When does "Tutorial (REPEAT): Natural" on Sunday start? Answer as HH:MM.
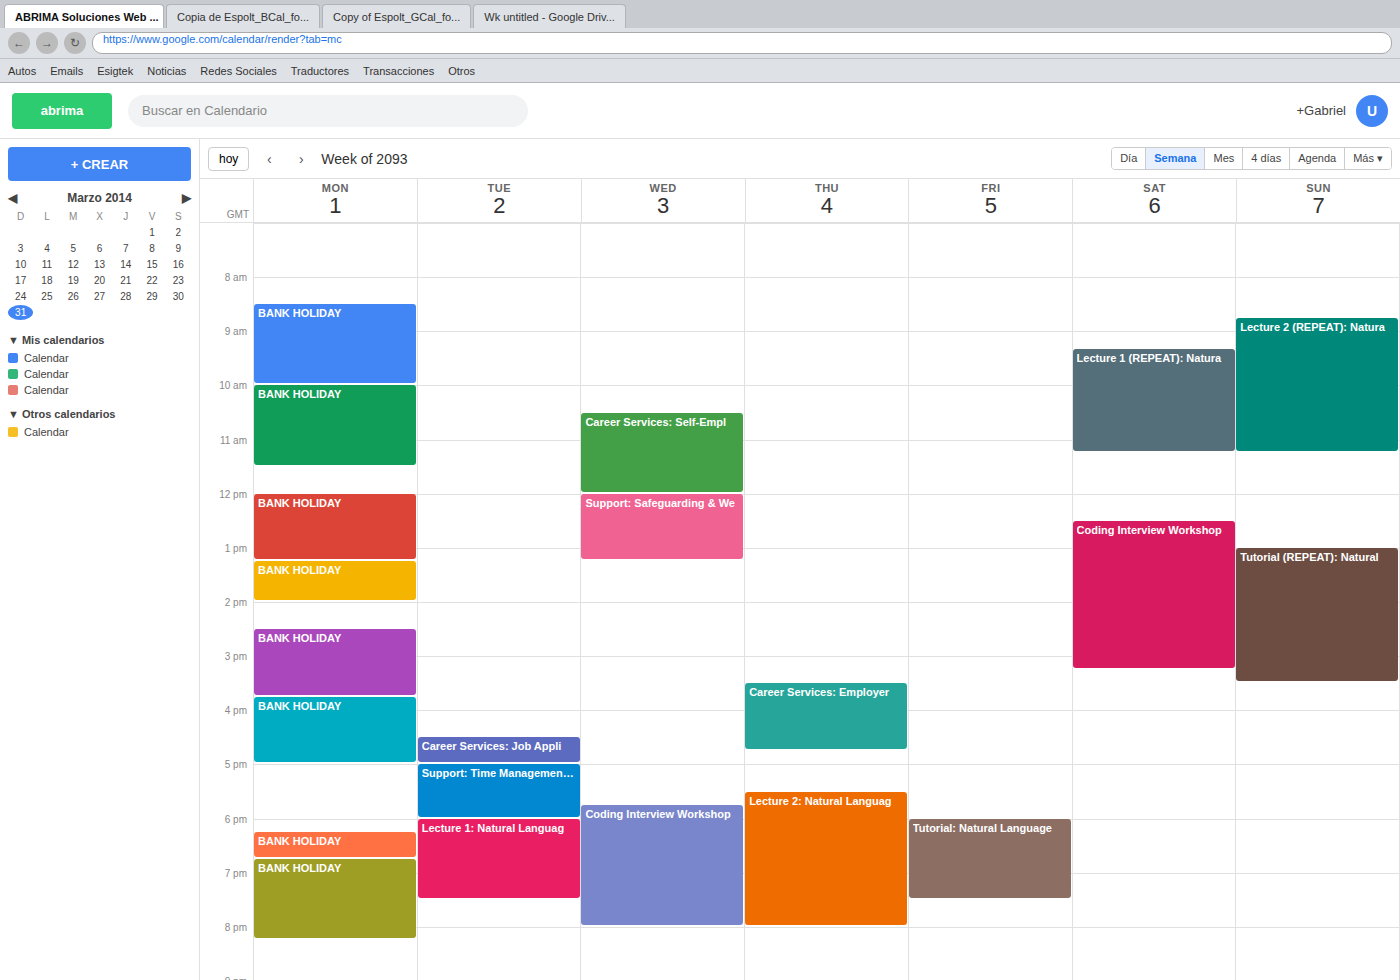
13:00